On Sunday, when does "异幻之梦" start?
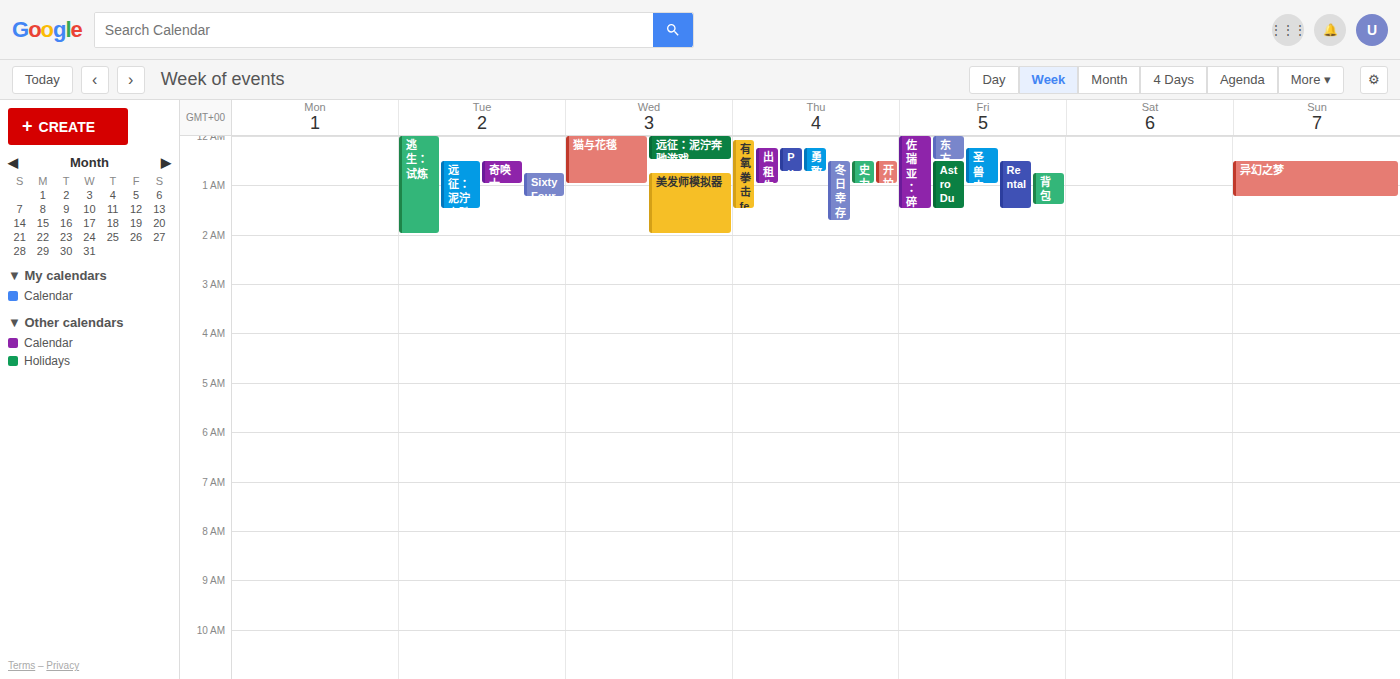
12:30 AM